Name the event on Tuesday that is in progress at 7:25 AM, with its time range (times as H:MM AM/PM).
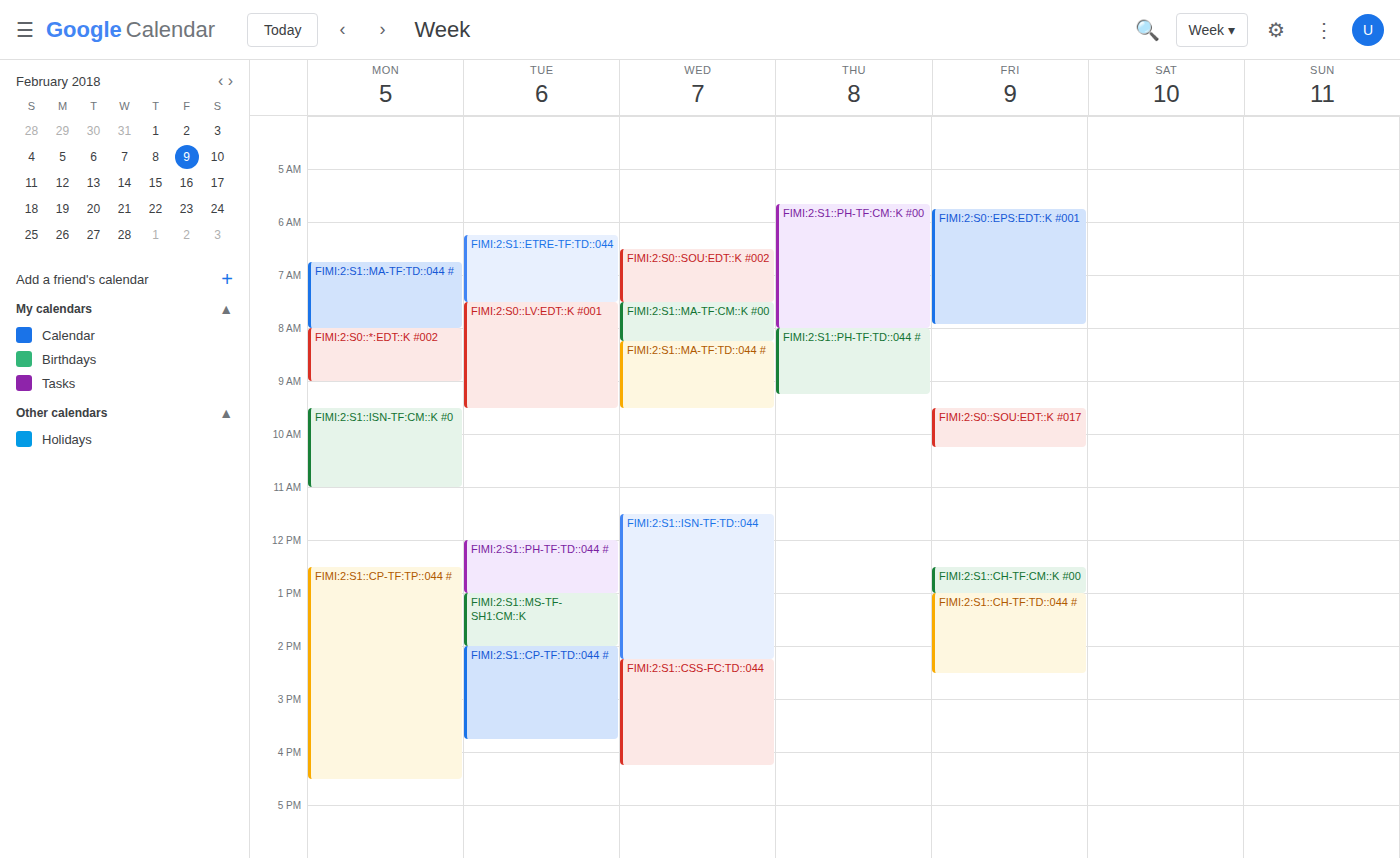
"FIMI:2:S1::ETRE-TF:TD::044", 6:15 AM to 7:30 AM